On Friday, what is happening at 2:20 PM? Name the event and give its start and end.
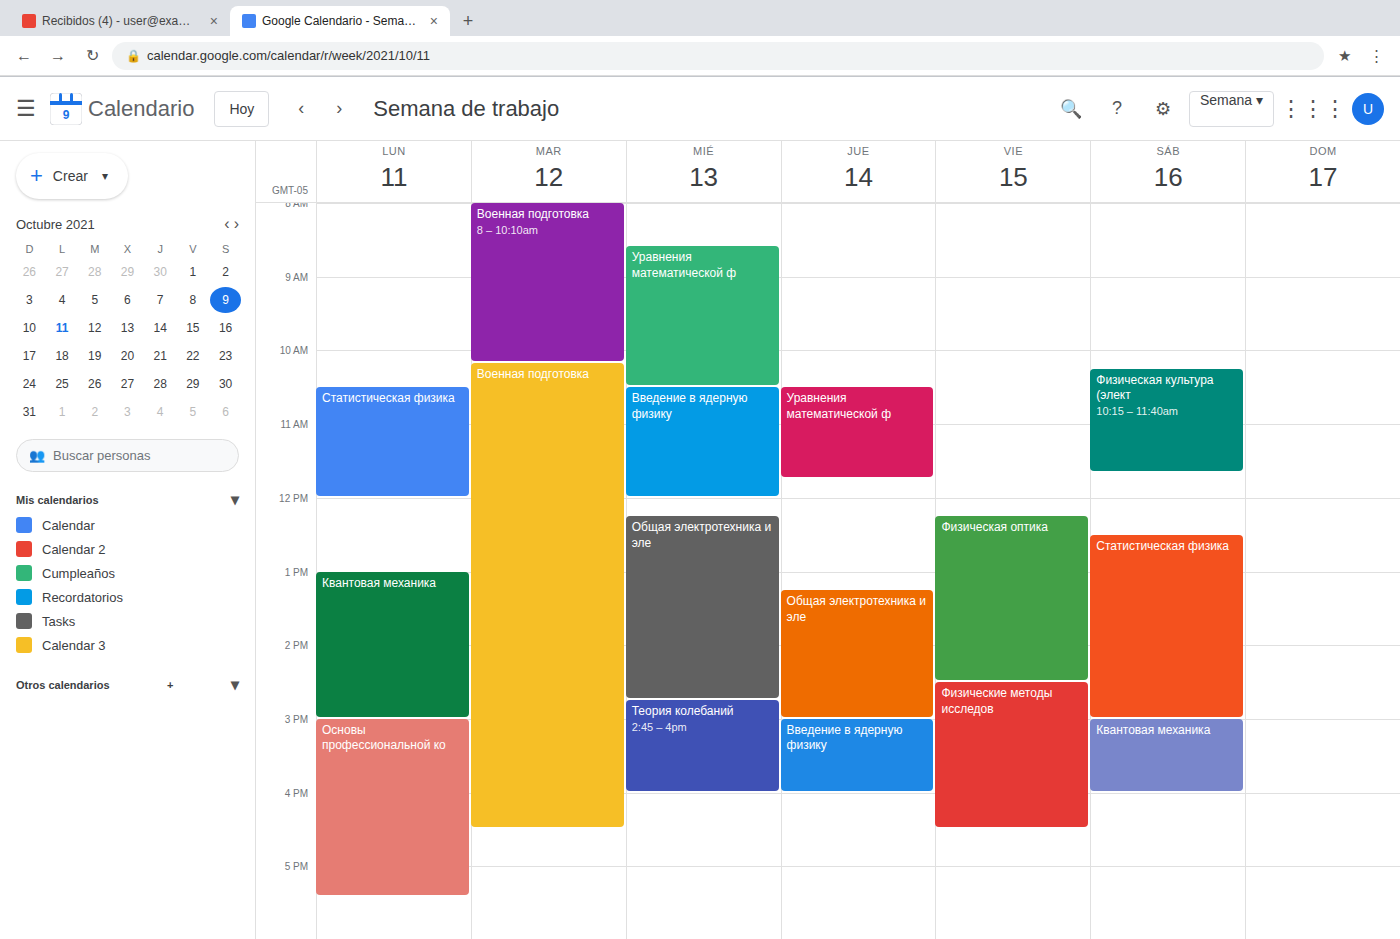
"Физическая оптика", 12:15 PM to 2:30 PM